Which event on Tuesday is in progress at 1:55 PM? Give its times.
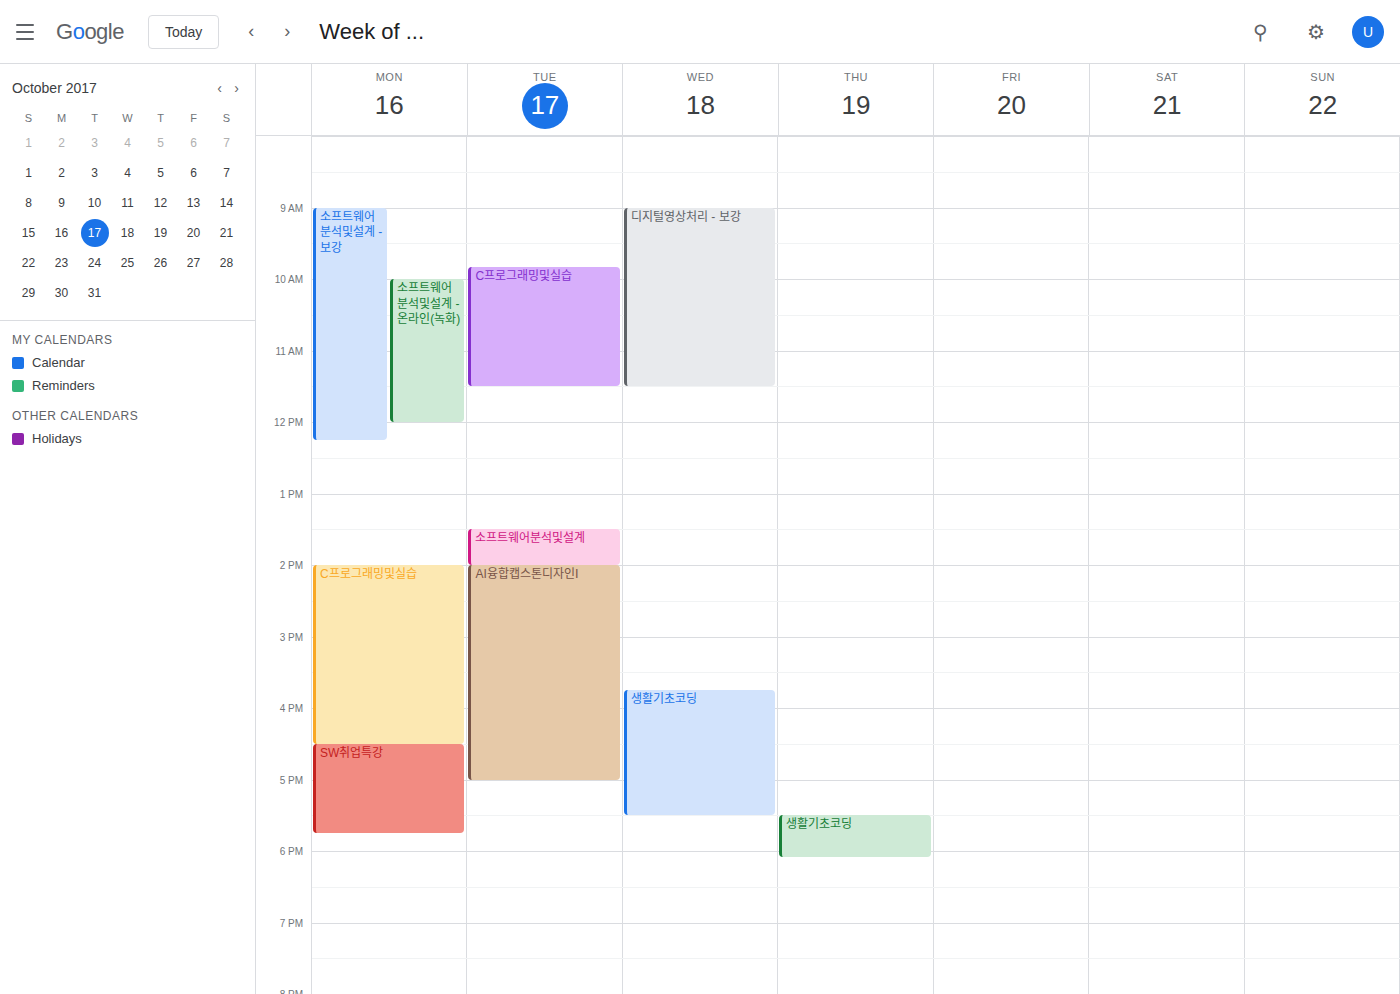
"소프트웨어분석및설계", 1:30 PM to 2:00 PM